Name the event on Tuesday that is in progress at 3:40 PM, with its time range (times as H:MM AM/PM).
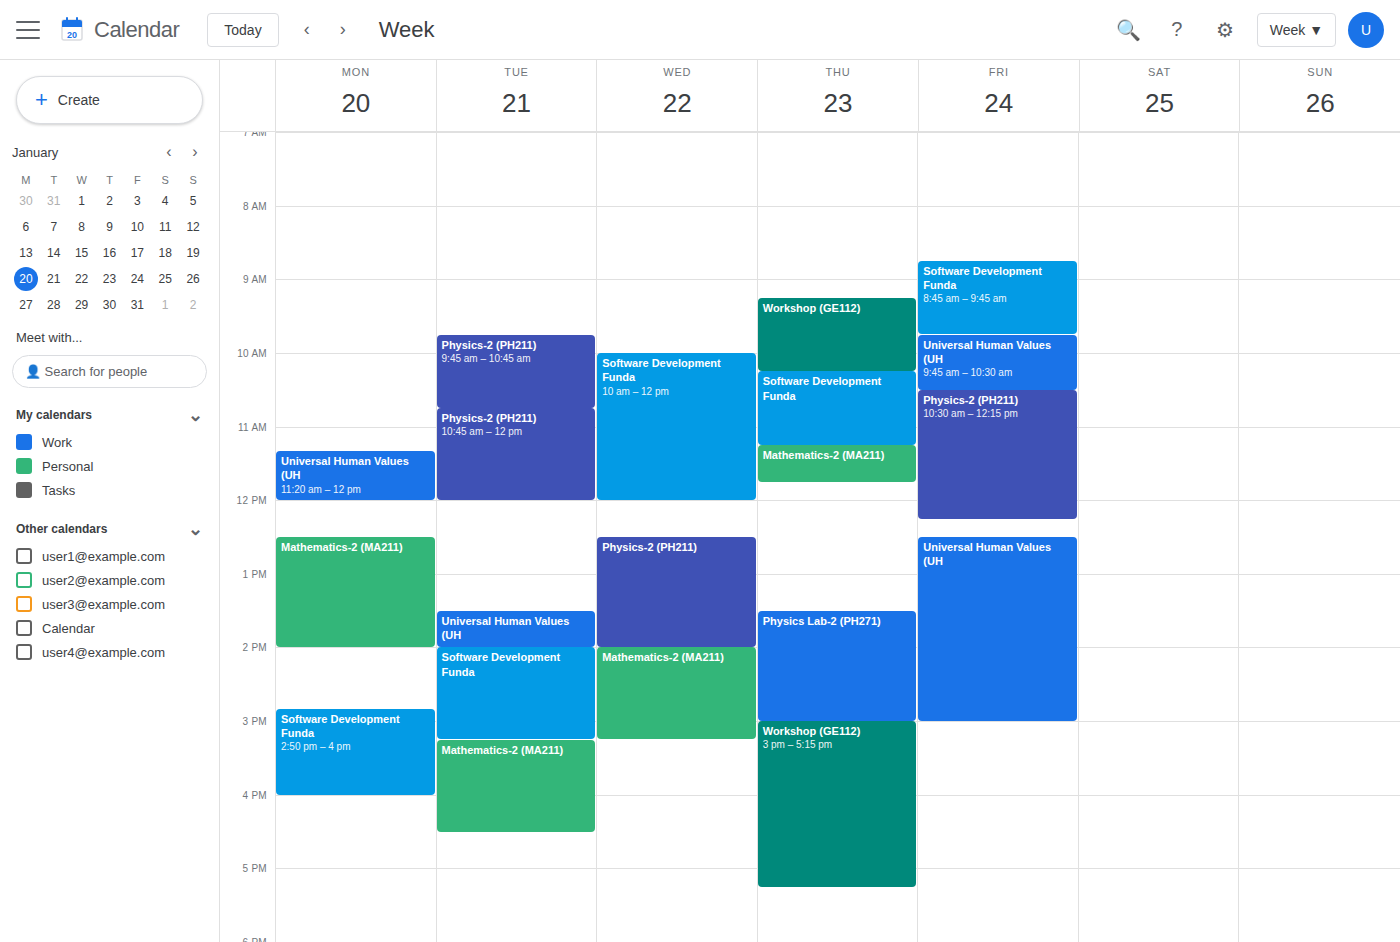
"Mathematics-2 (MA211)", 3:15 PM to 4:30 PM